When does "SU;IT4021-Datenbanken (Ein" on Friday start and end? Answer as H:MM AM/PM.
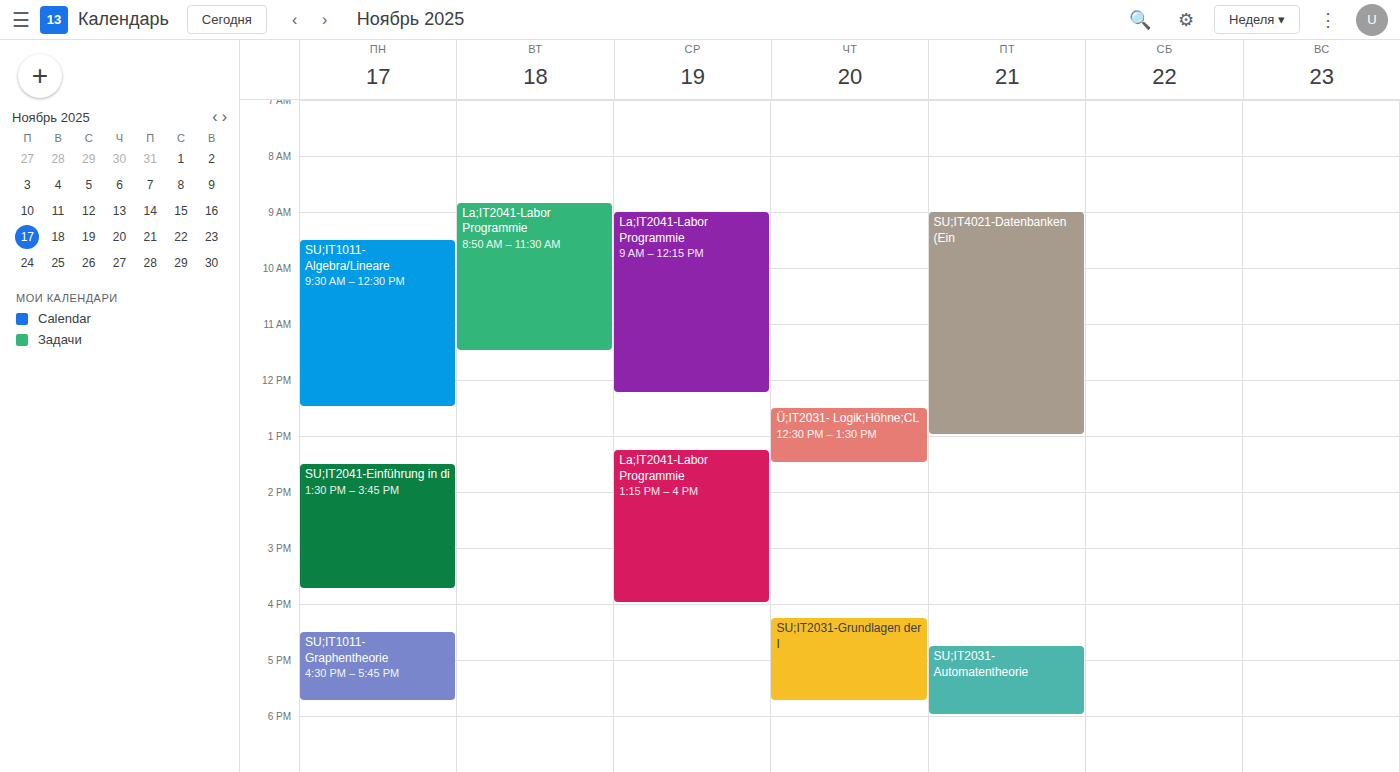
9:00 AM to 1:00 PM